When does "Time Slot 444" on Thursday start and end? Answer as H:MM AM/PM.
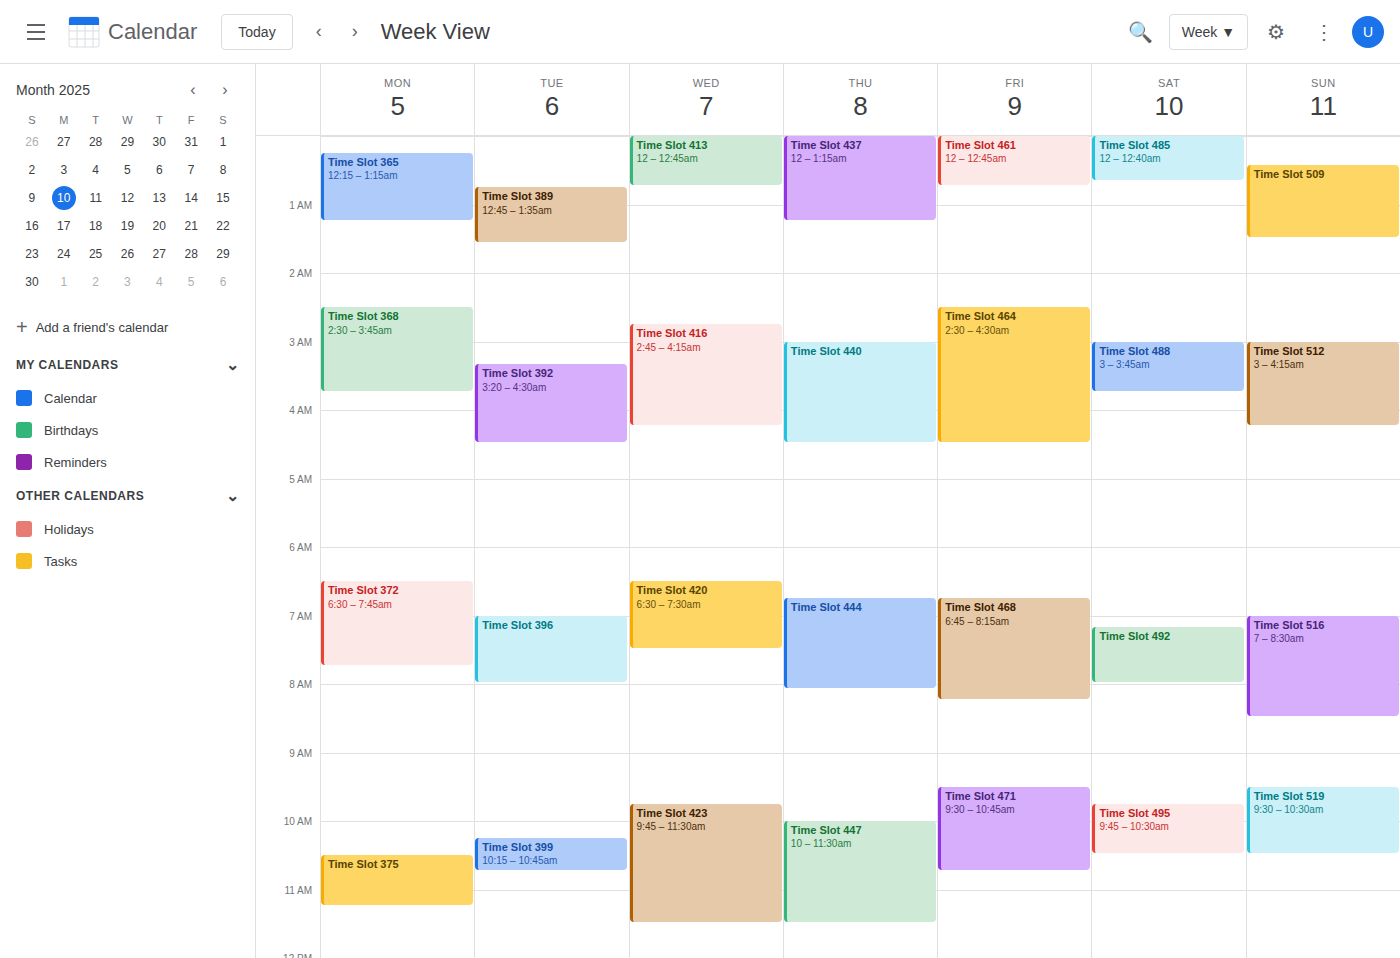
6:45 AM to 8:05 AM